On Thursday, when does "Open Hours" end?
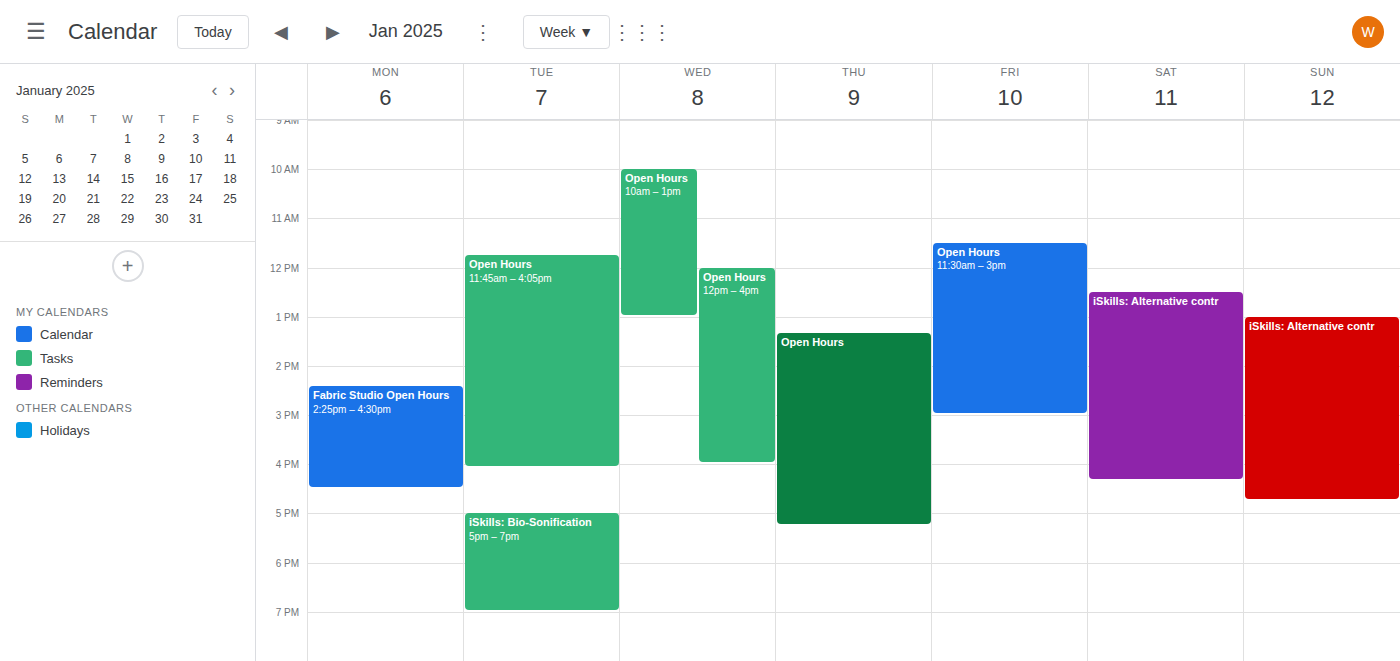
5:15 PM